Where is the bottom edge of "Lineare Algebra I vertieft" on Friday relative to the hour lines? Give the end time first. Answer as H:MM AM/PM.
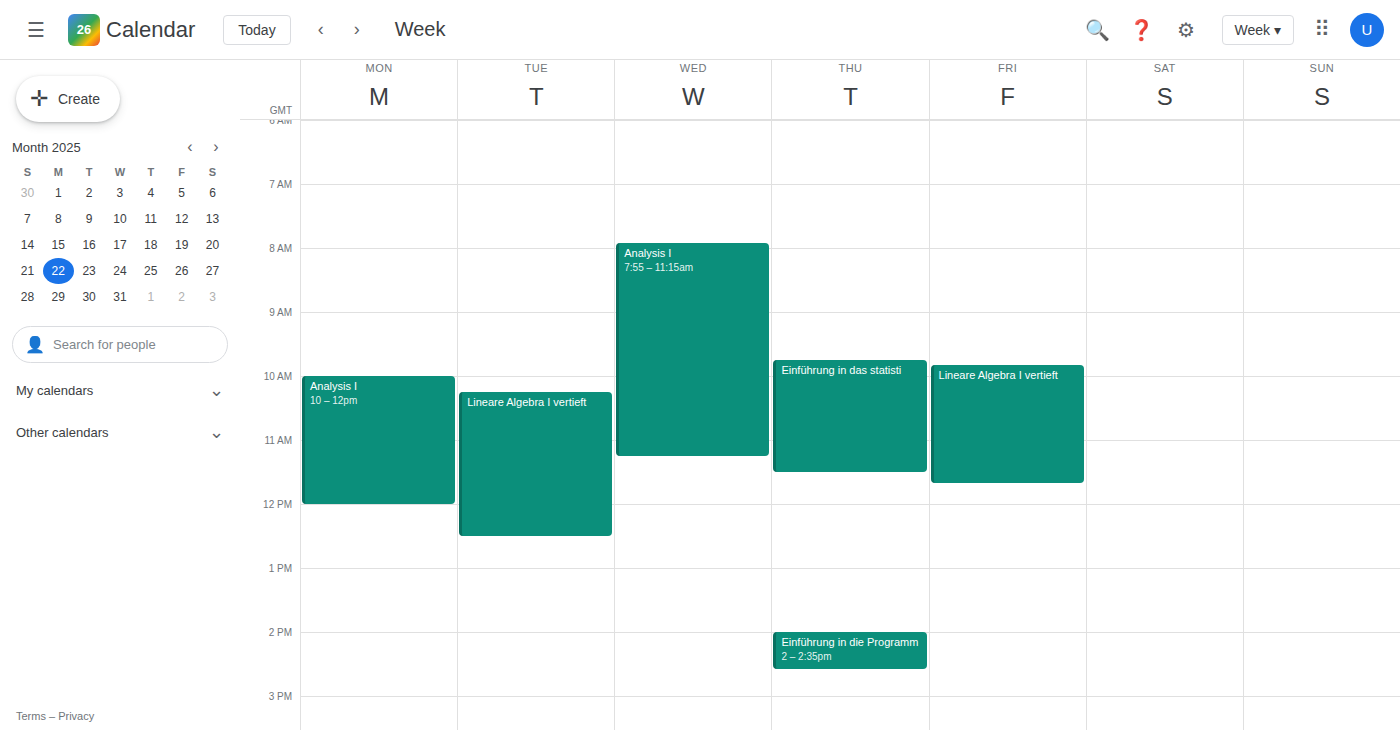
11:40 AM -- neither: 40 minutes below the 11 AM line and 20 minutes above the 12 PM line.